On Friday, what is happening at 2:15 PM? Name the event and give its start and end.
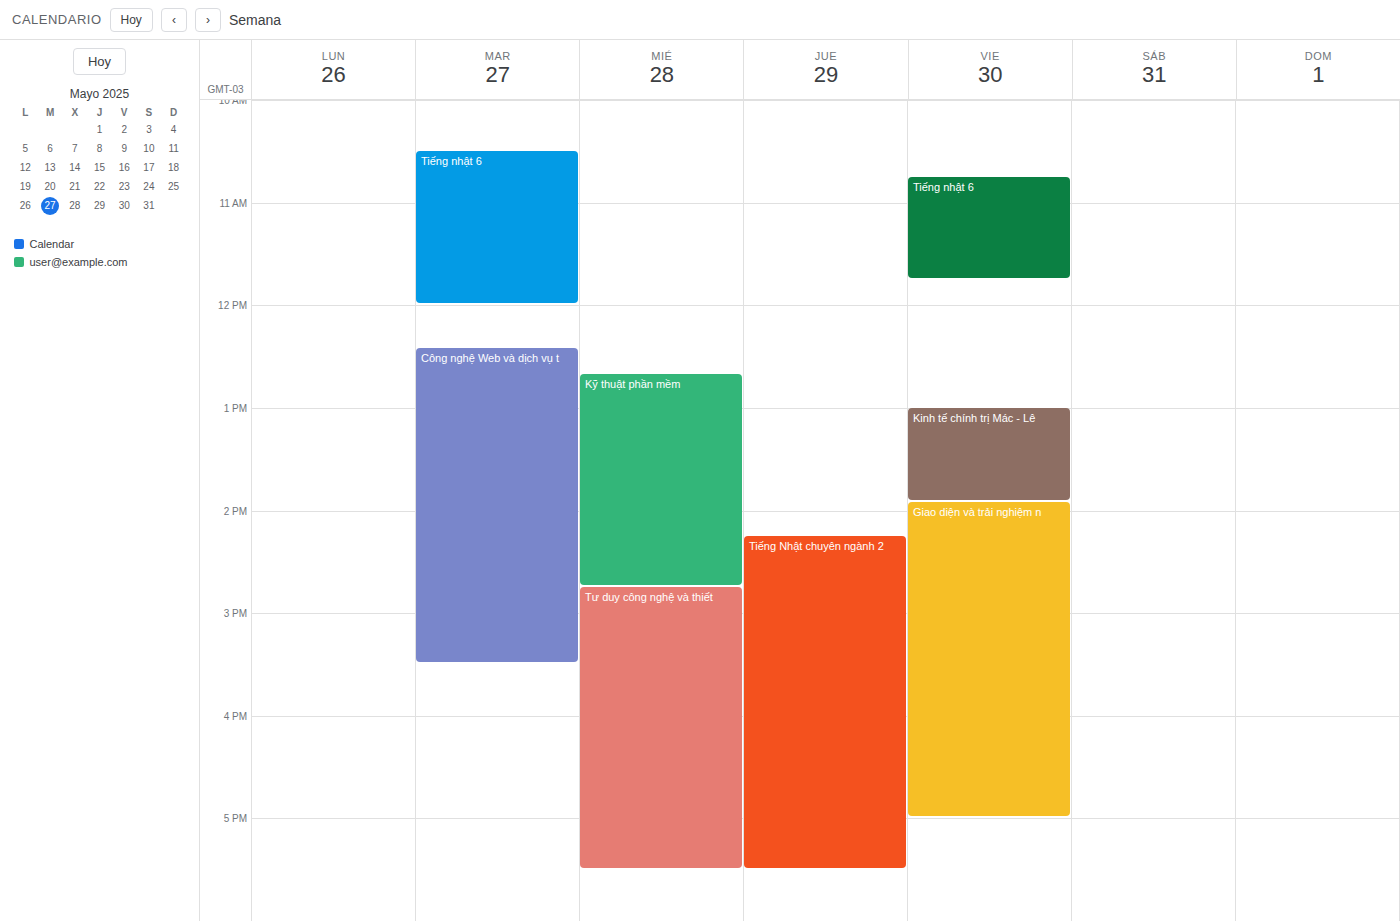
"Giao diện và trải nghiệm n", 1:55 PM to 5:00 PM